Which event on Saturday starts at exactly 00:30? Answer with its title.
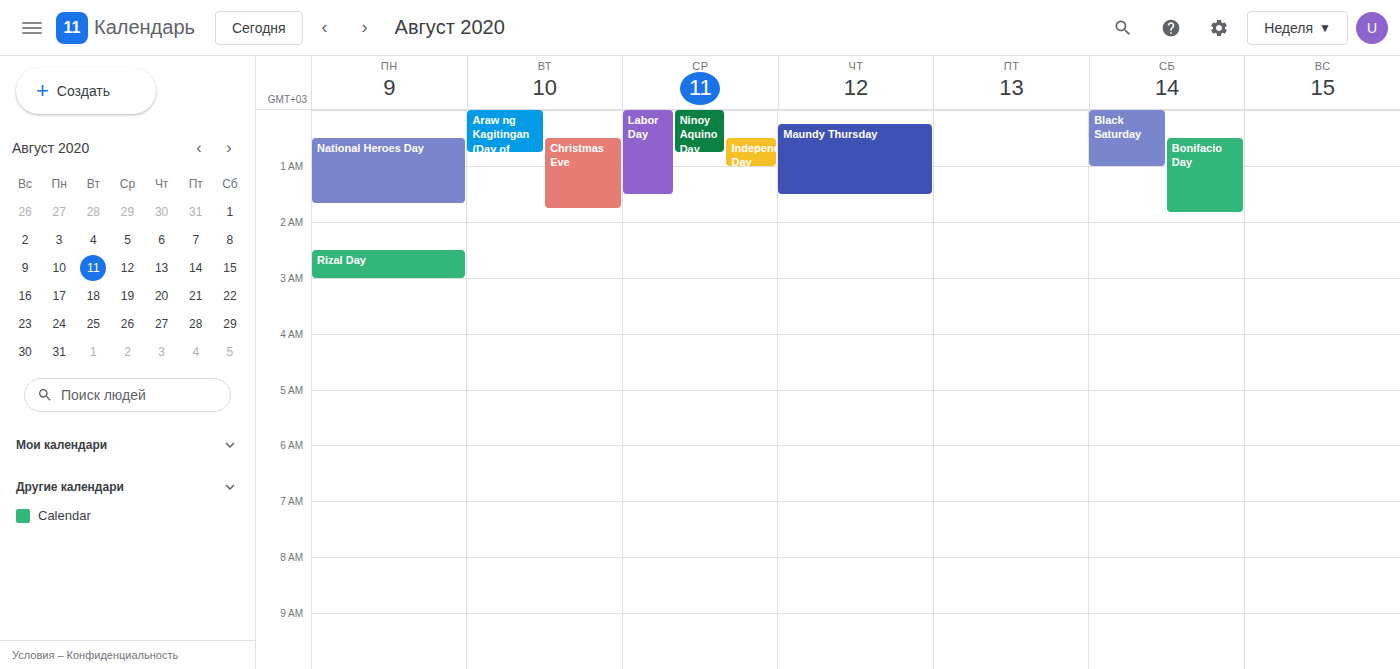
"Bonifacio Day"